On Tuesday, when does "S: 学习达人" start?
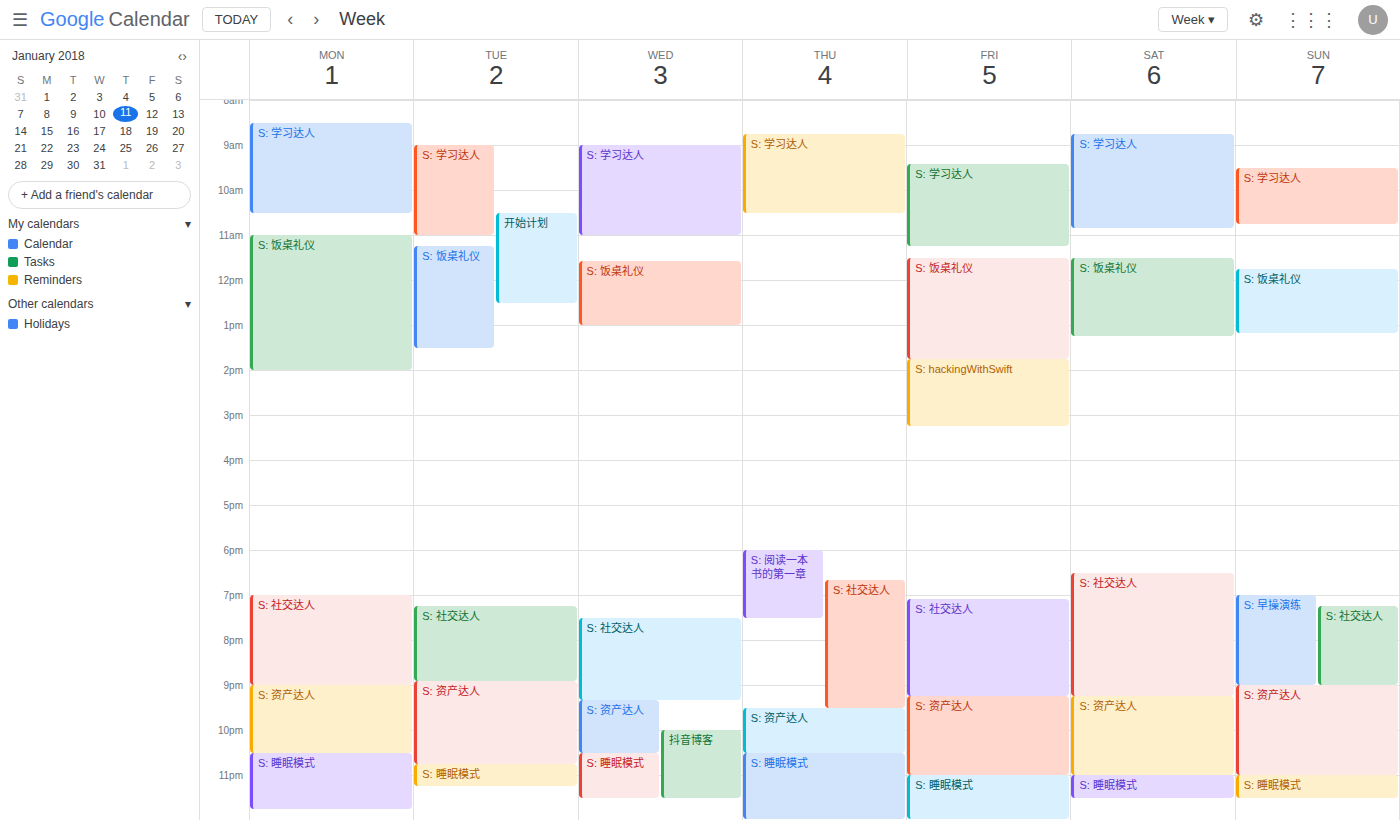
09:00